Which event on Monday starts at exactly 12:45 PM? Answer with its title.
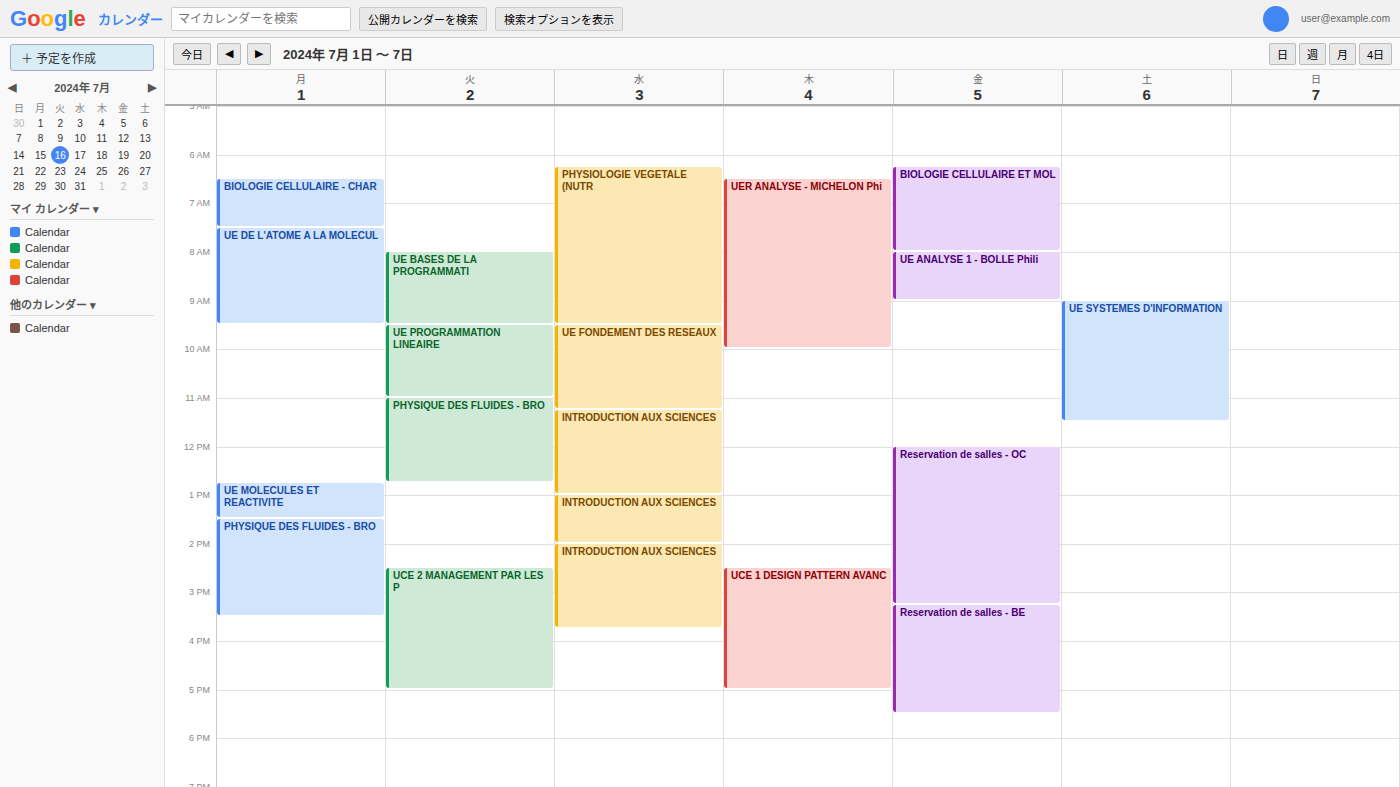
"UE MOLECULES ET REACTIVITE"